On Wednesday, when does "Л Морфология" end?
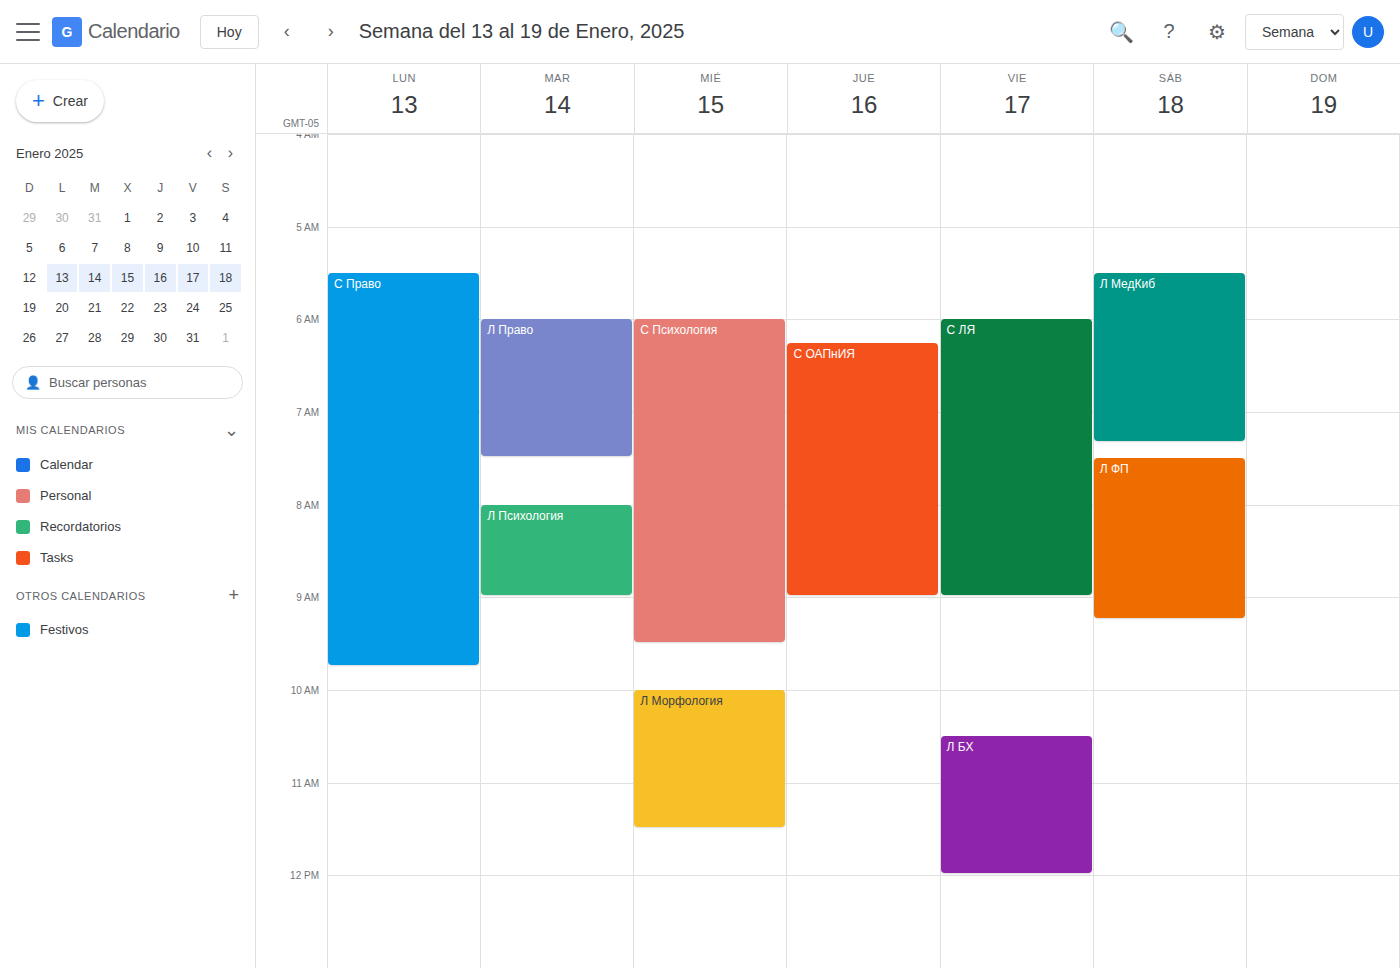
11:30 AM